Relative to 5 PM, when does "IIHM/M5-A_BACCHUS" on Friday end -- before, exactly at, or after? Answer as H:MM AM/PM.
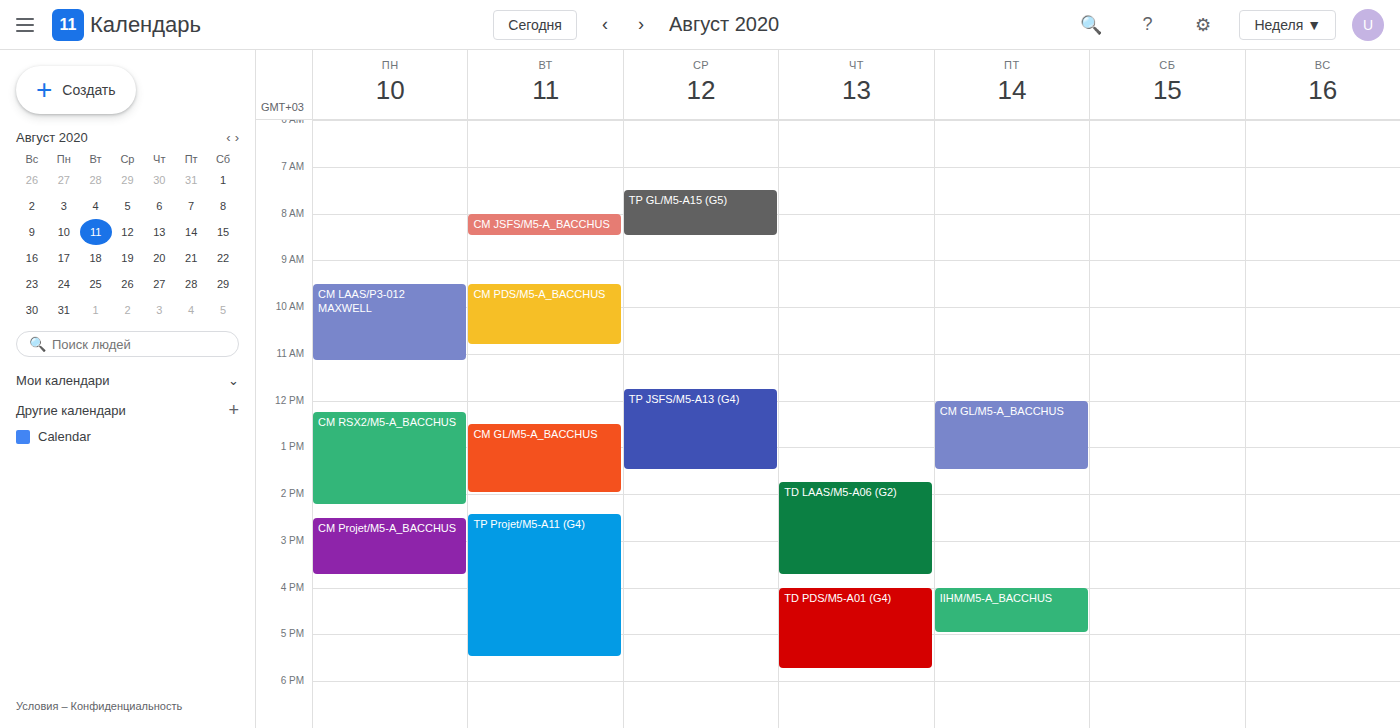
5:00 PM -- exactly at 5 PM, on the 5 PM line.